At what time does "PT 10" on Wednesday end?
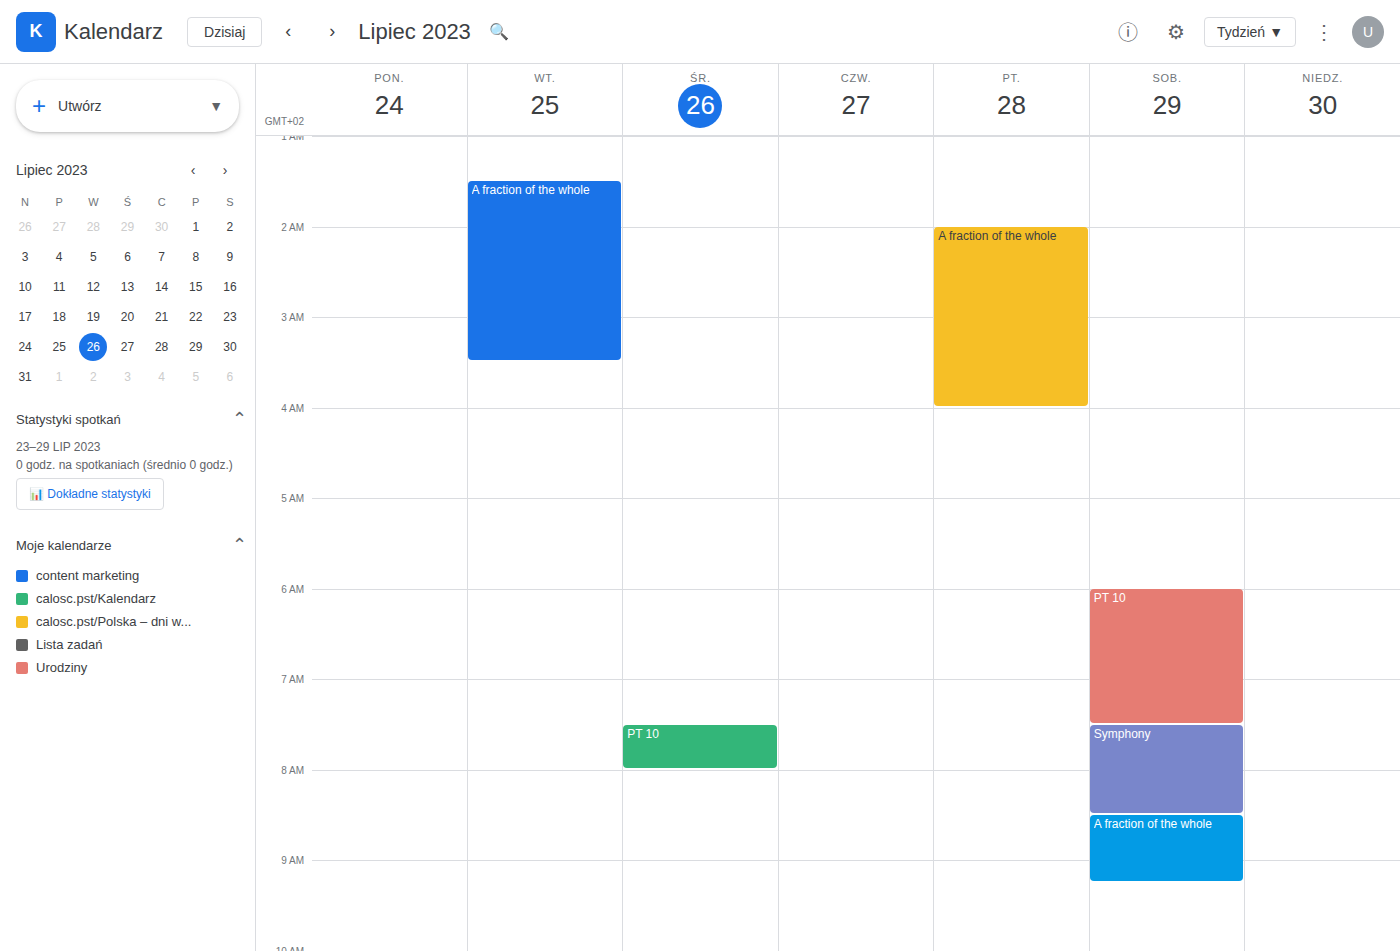
08:00